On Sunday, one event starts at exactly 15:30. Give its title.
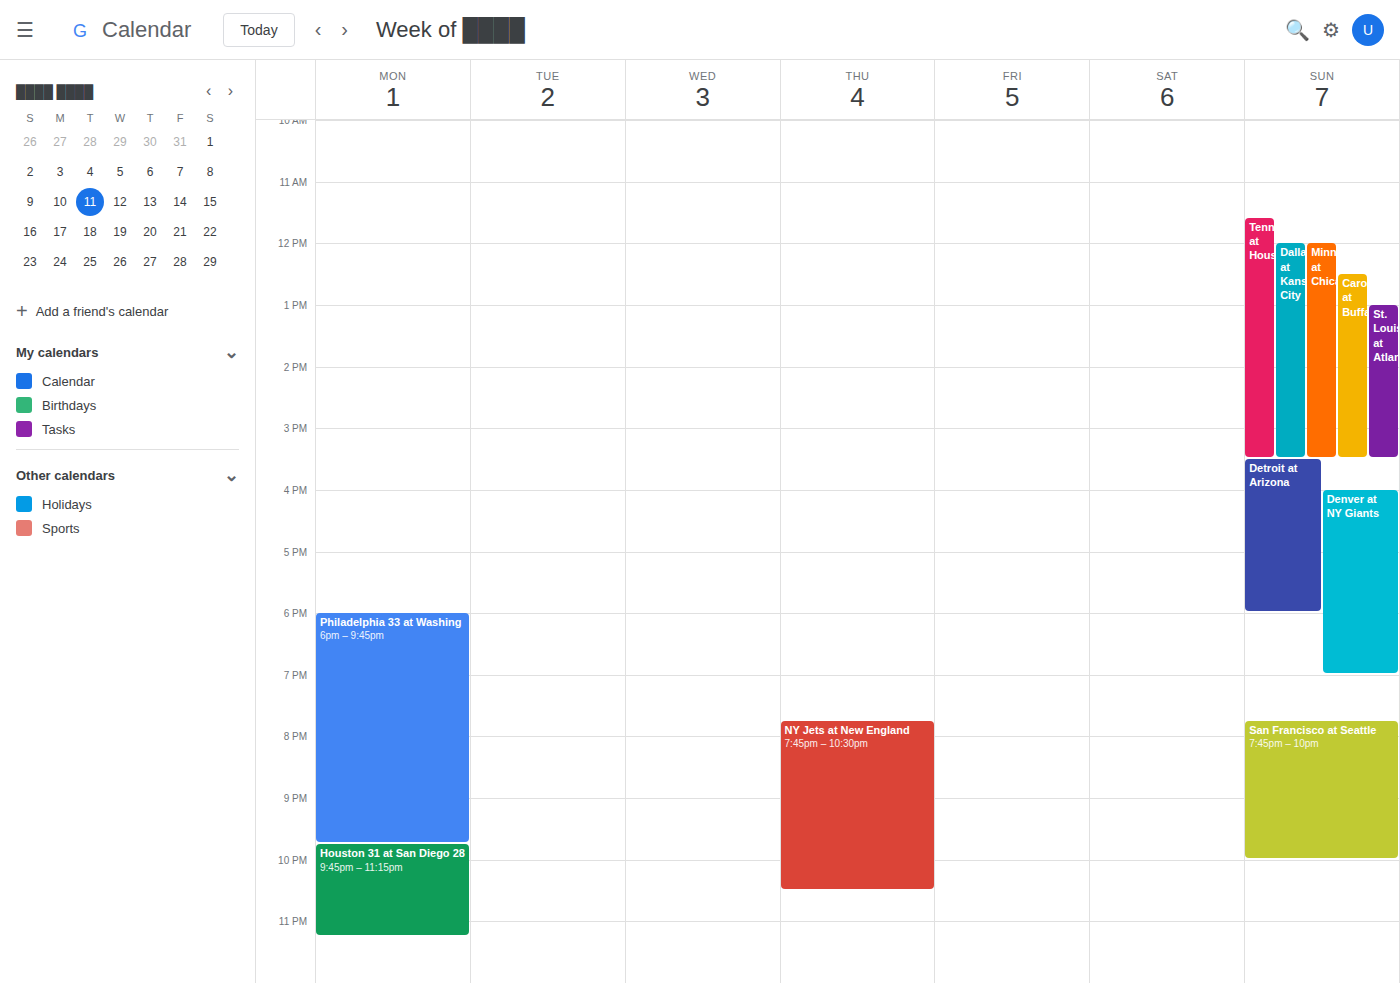
"Detroit at Arizona"